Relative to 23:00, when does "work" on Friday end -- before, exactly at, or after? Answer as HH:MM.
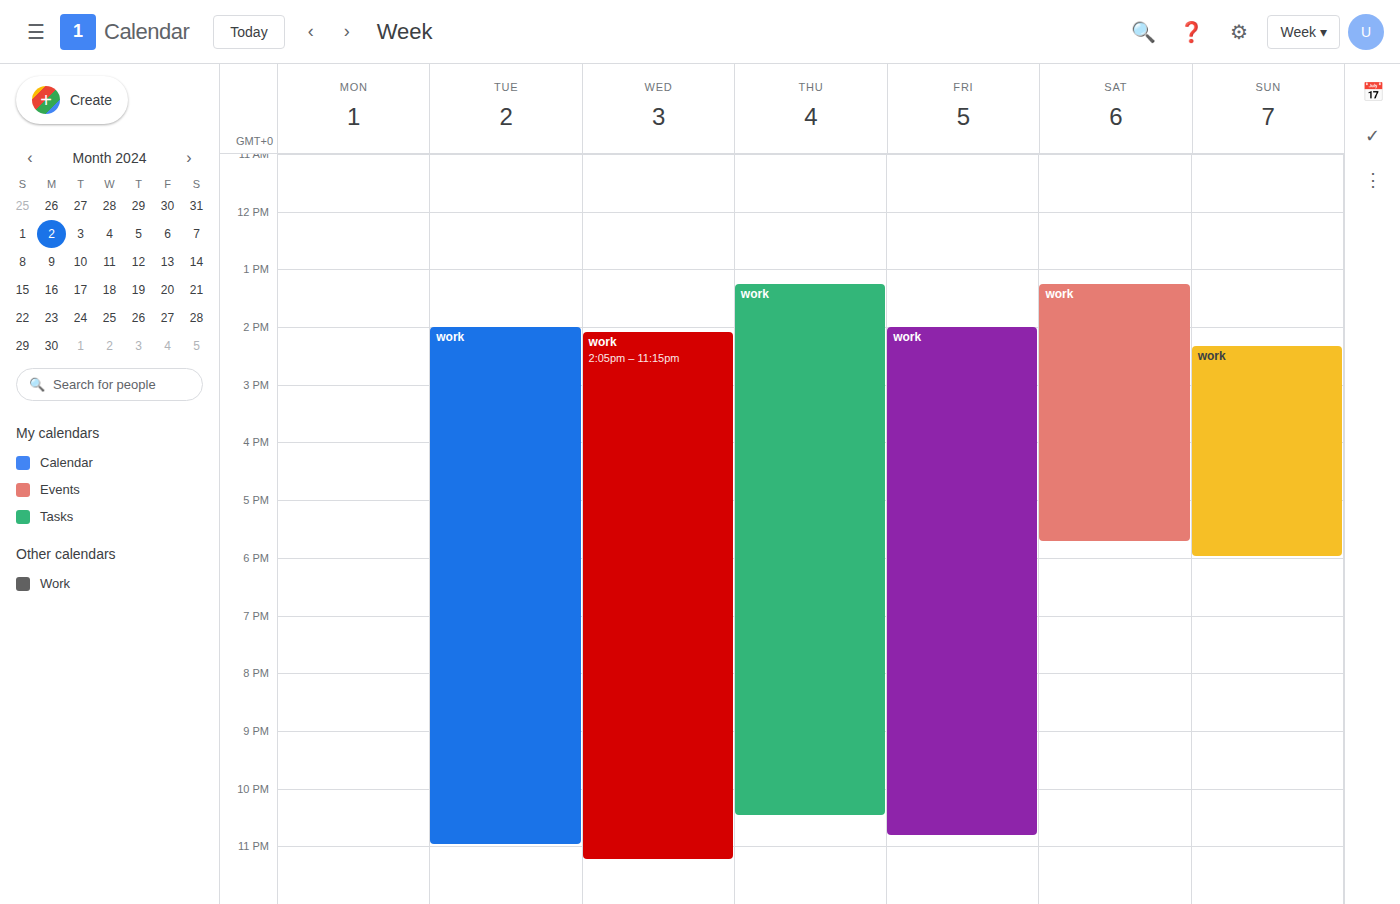
22:50 -- before 23:00, 10 minutes above the 23:00 line.